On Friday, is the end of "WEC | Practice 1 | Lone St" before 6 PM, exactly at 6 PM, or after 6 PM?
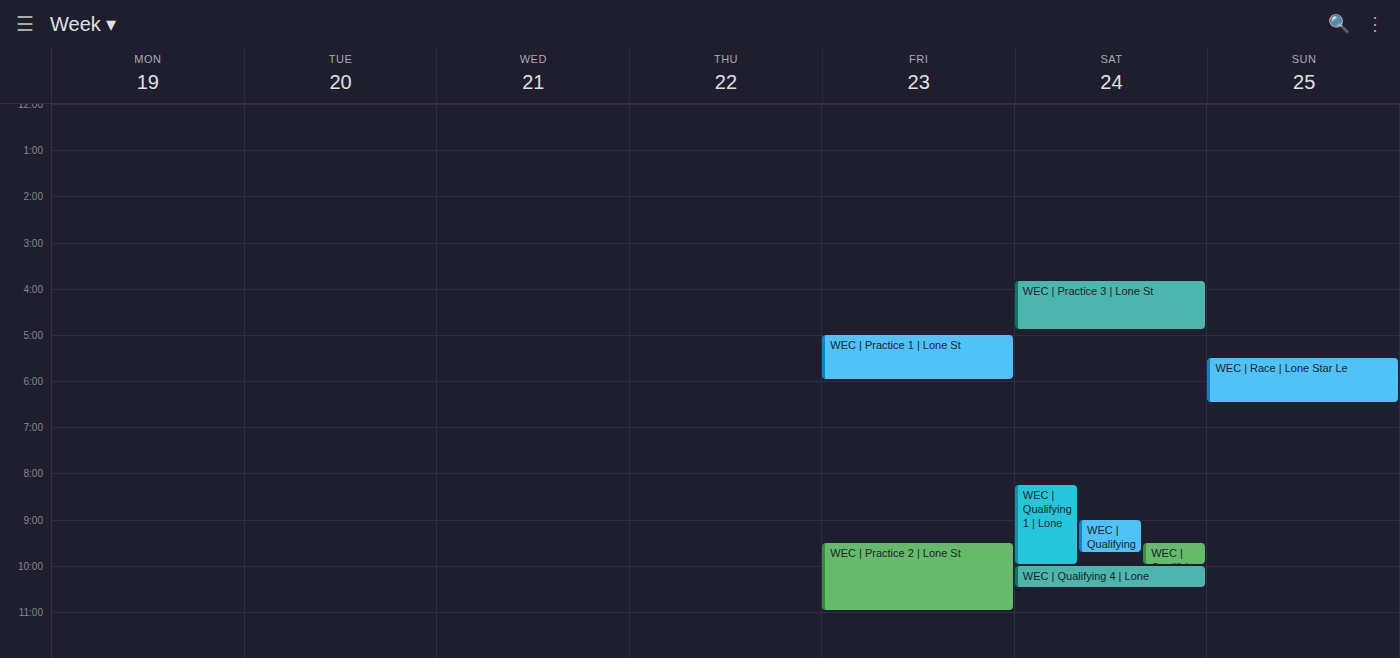
6:00 PM -- exactly at 6 PM, on the 6 PM line.